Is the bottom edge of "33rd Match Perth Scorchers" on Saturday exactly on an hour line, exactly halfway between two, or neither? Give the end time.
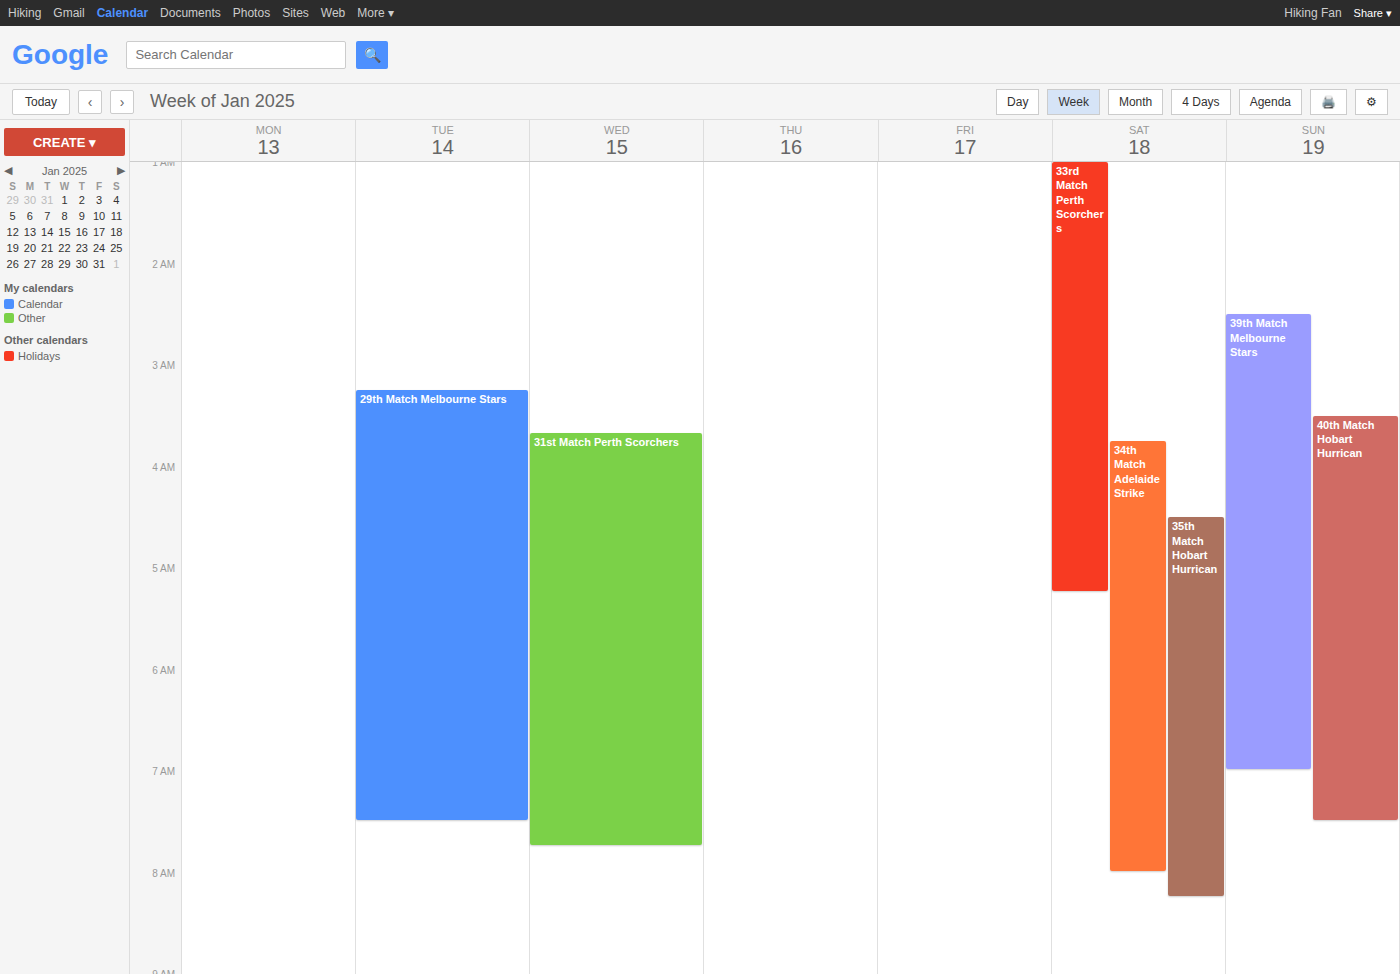
5:15 AM -- neither: a quarter of the way from the 5 AM line to the 6 AM line.